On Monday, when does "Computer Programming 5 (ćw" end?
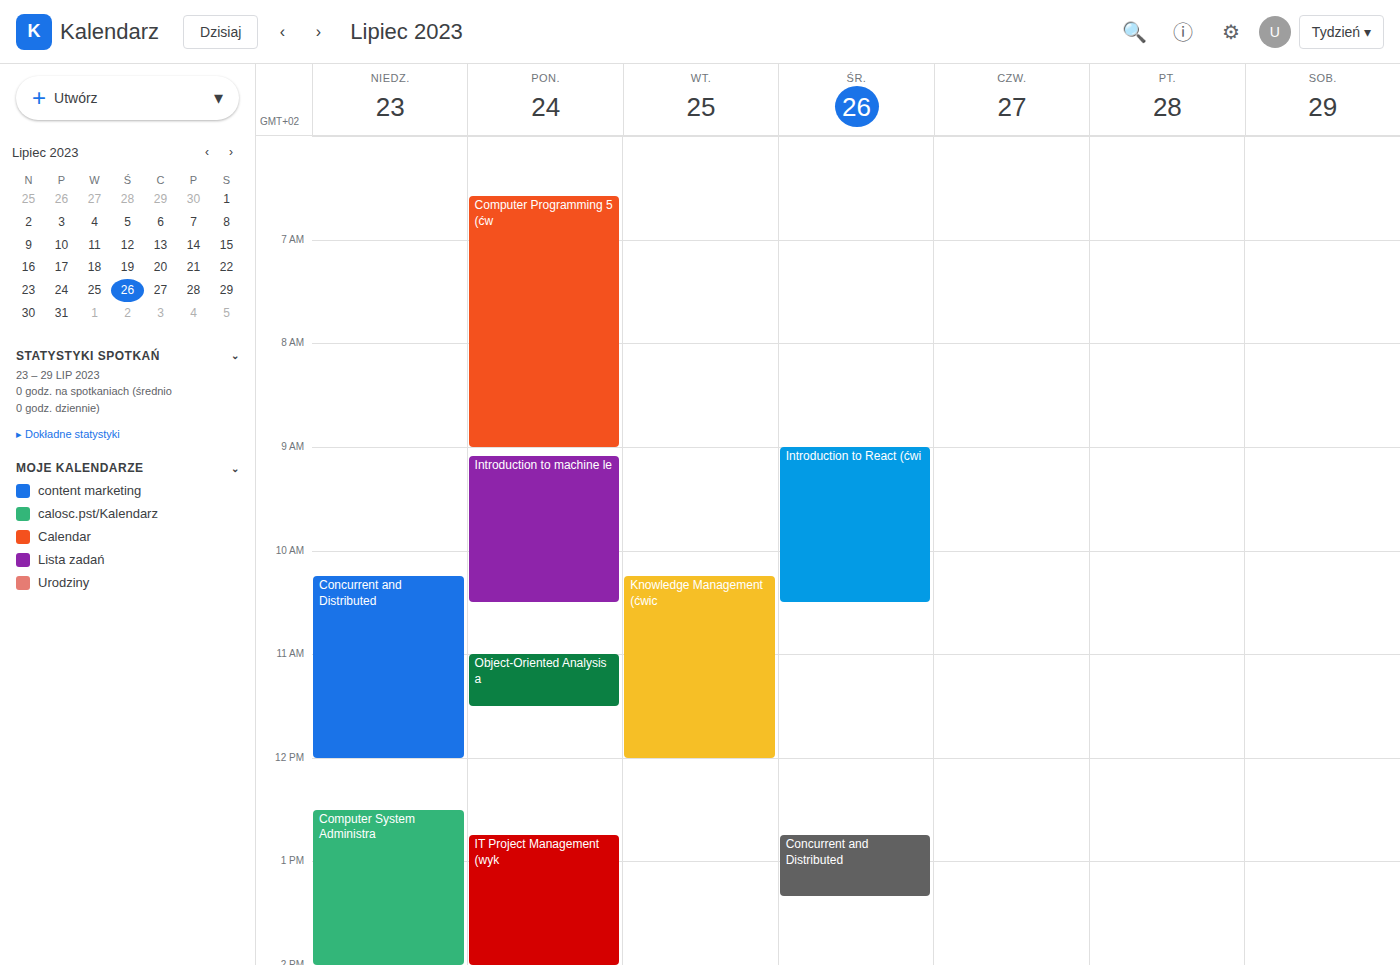
09:00